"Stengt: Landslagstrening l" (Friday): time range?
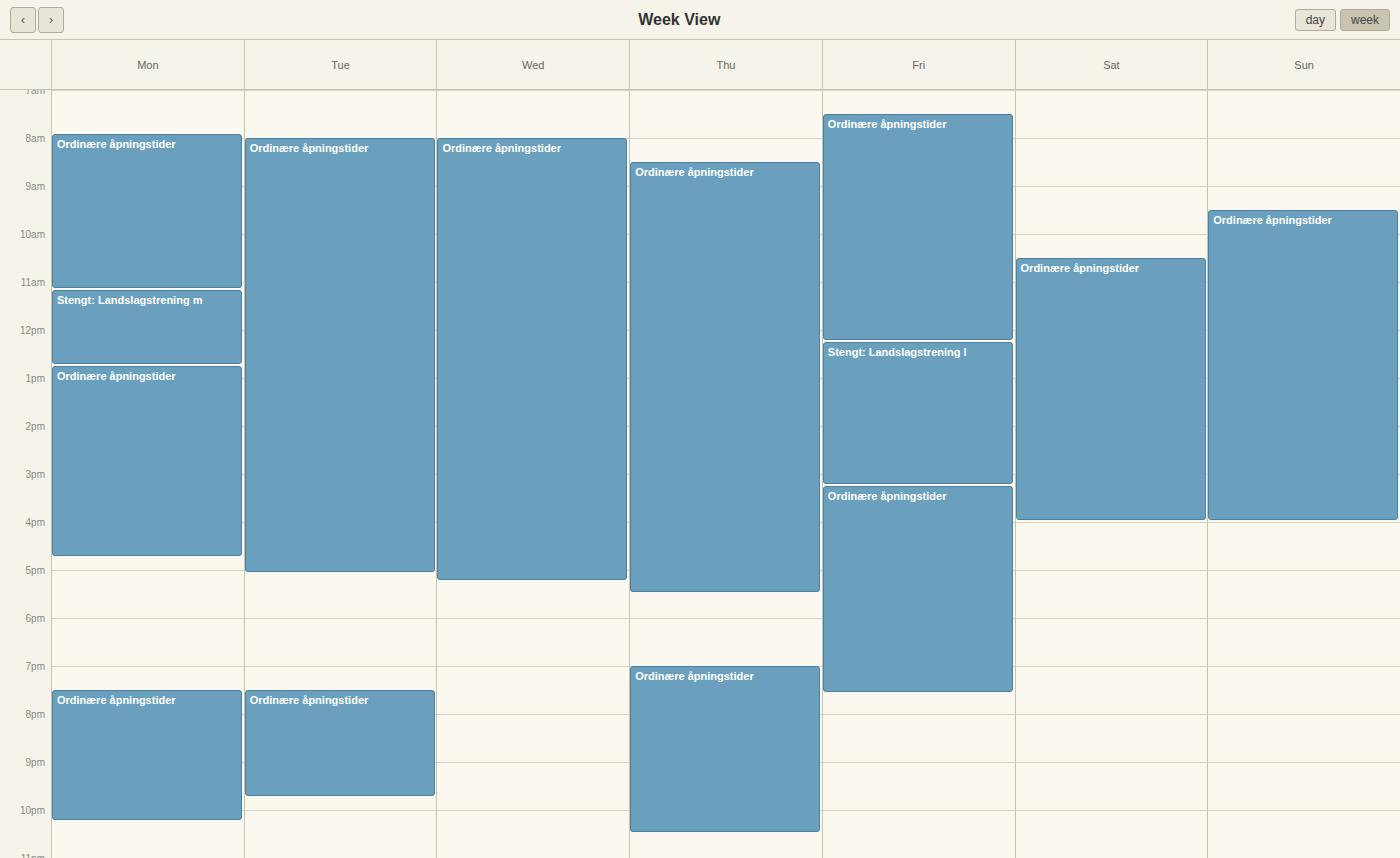
12:15 to 15:15